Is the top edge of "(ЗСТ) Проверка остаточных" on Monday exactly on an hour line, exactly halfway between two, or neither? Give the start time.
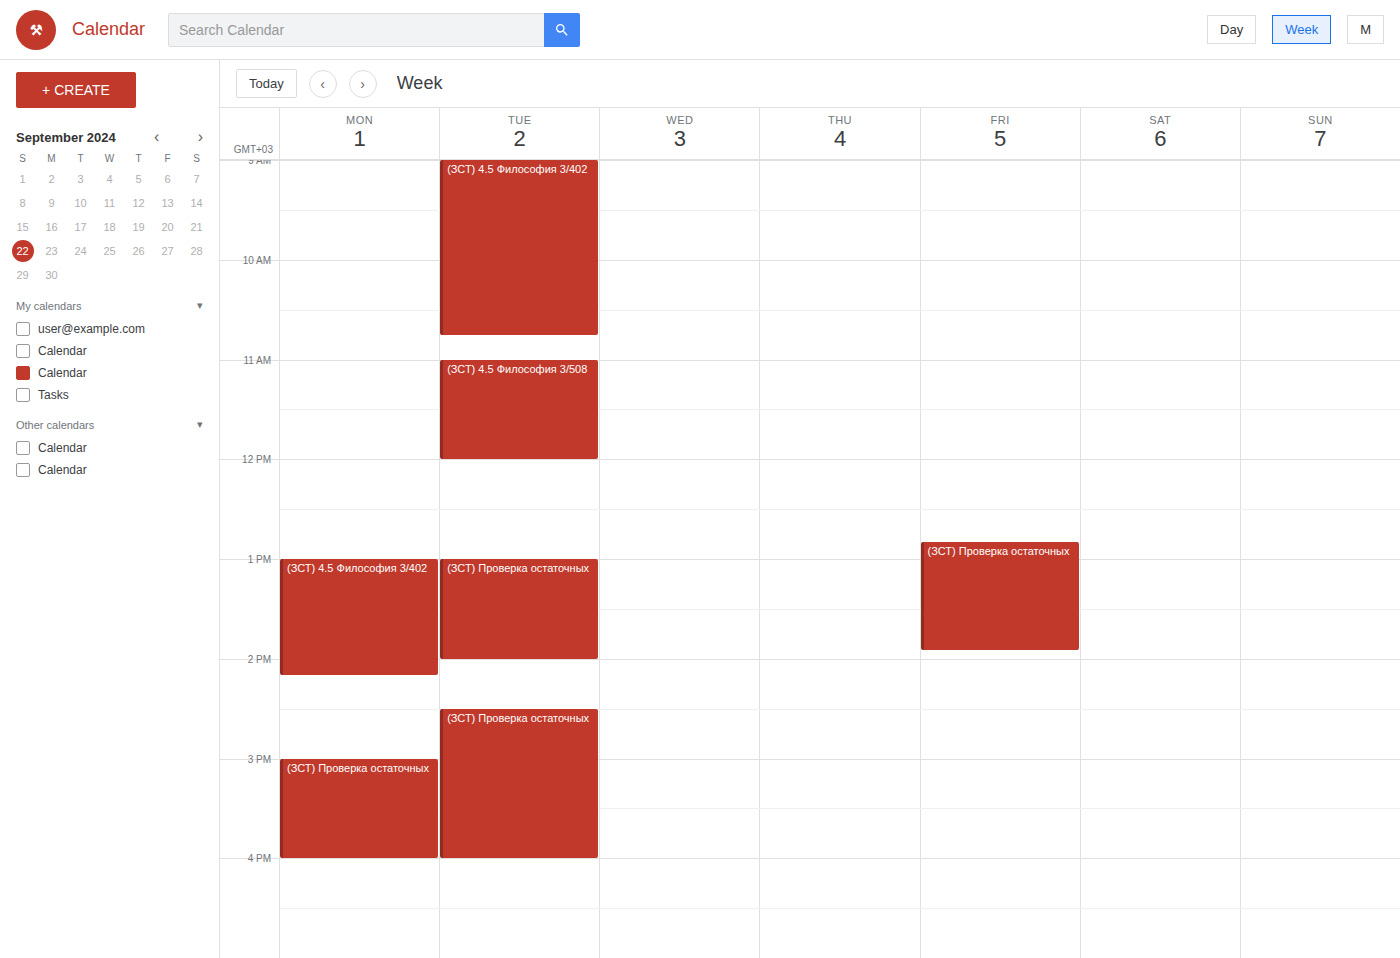
3:00 PM -- exactly on the 3 PM line.